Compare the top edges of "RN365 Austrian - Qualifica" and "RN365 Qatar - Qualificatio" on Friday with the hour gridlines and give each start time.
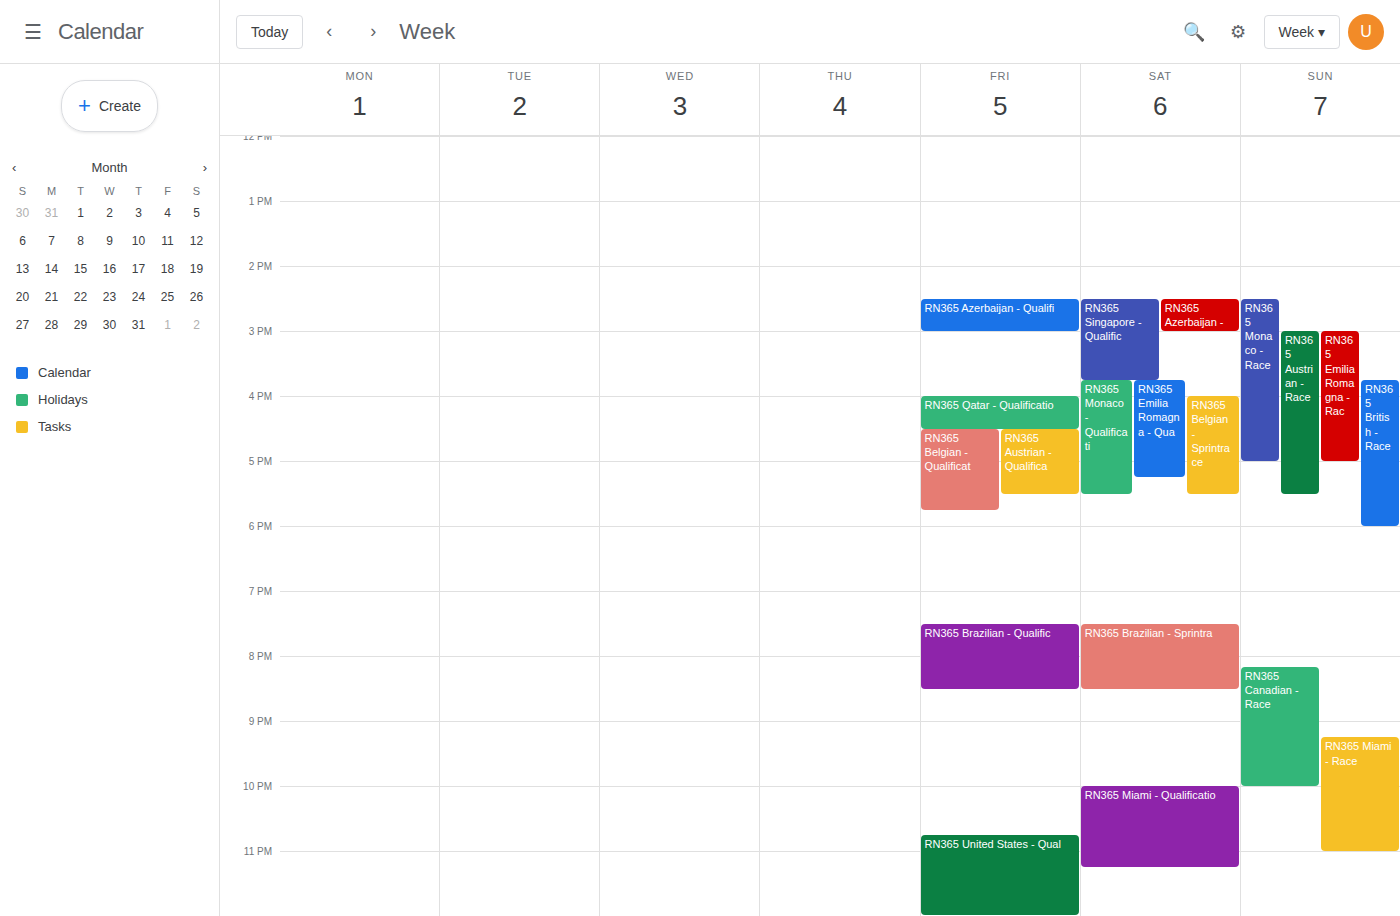
"RN365 Austrian - Qualifica": 4:30 PM, halfway between the 4 PM and 5 PM lines. "RN365 Qatar - Qualificatio": 4:00 PM, exactly on the 4 PM line.